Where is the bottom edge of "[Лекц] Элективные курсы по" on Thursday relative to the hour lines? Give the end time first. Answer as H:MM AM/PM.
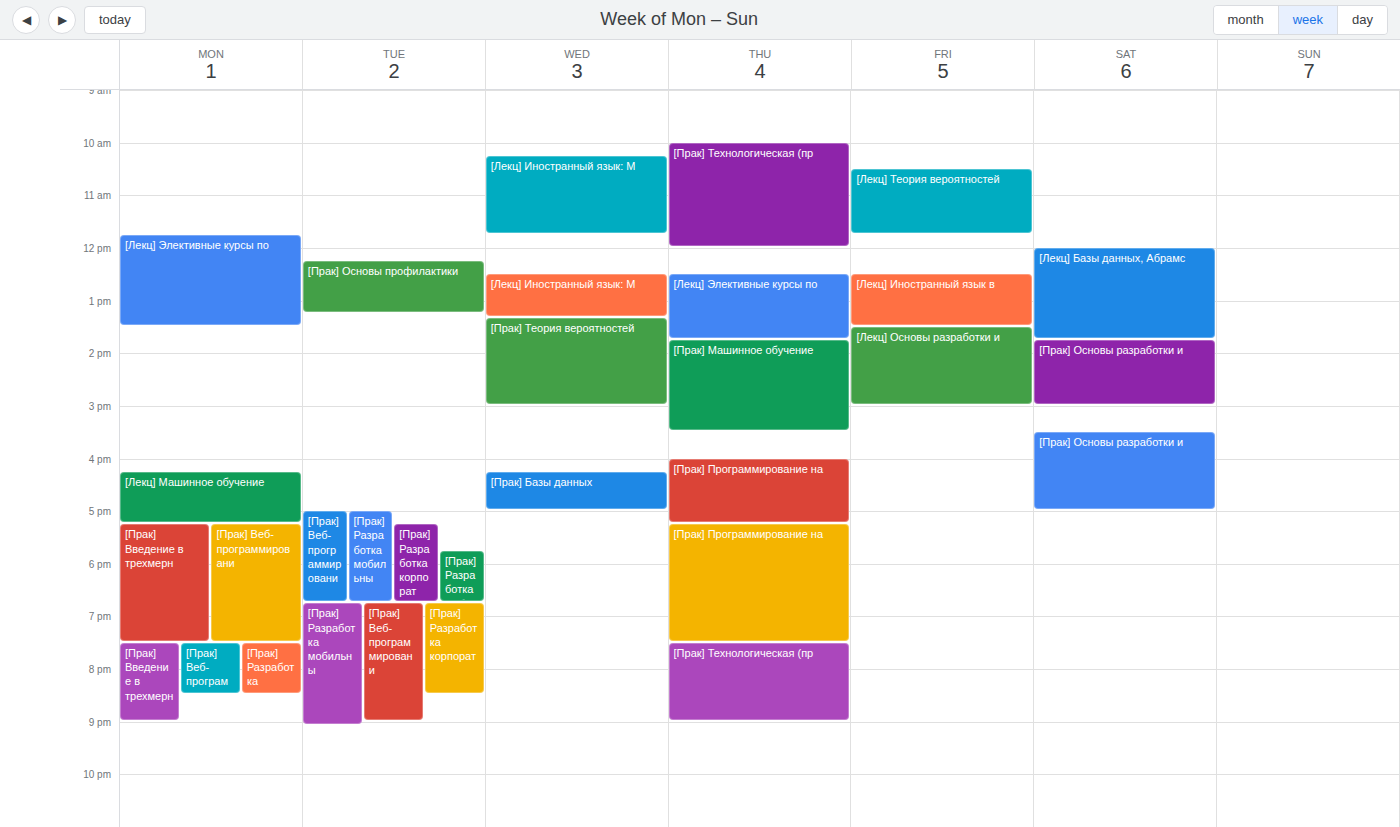
1:45 PM -- neither: three quarters of the way from the 1 PM line to the 2 PM line.